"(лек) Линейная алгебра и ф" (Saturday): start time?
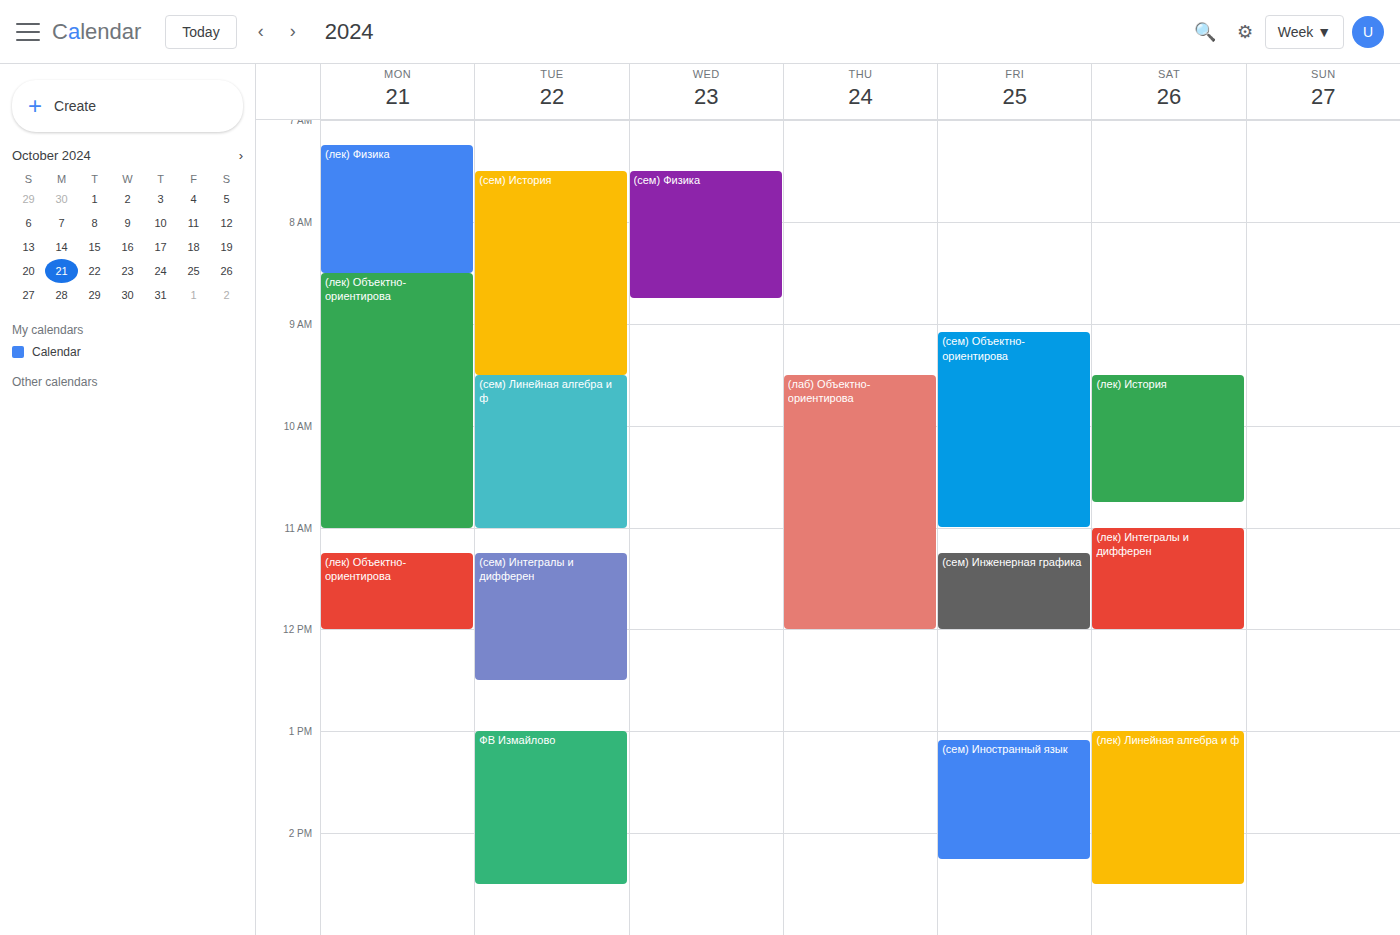
13:00